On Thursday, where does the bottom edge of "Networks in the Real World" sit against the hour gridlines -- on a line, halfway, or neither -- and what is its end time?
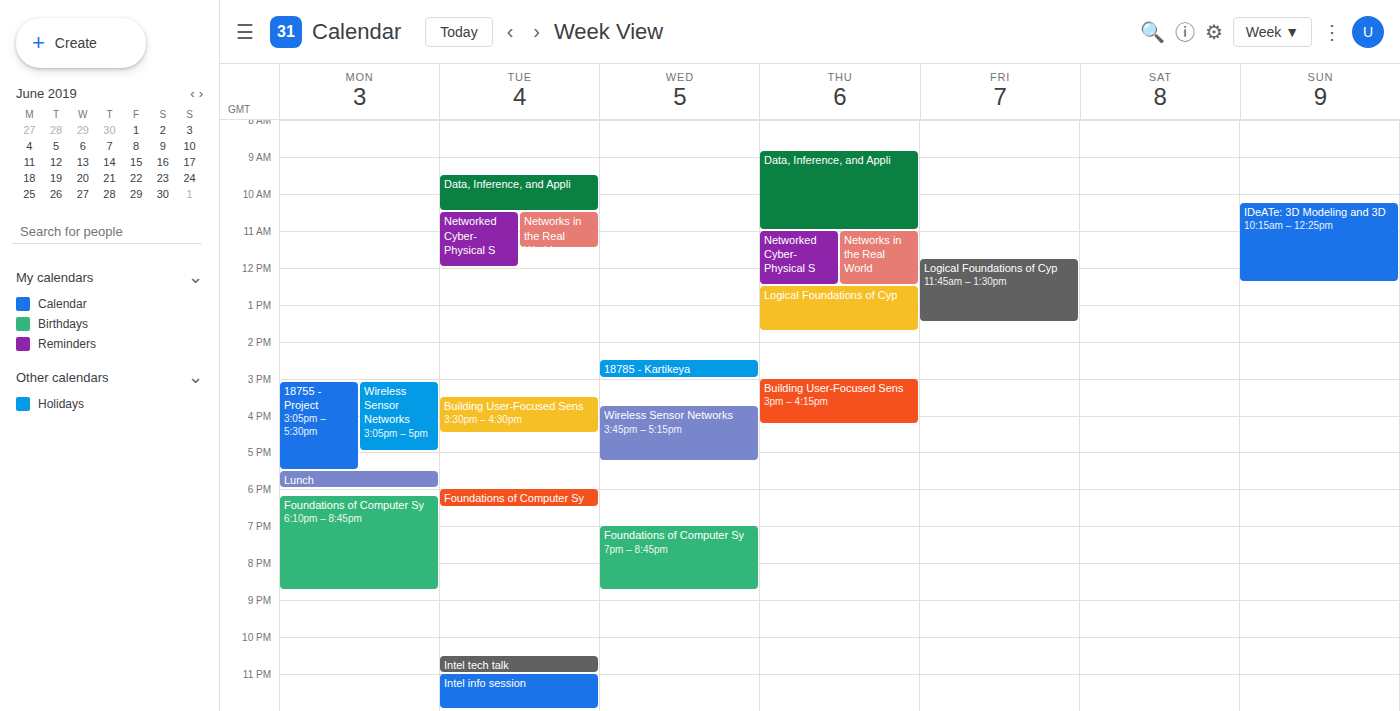
12:30 PM -- halfway between the 12 PM and 1 PM lines.